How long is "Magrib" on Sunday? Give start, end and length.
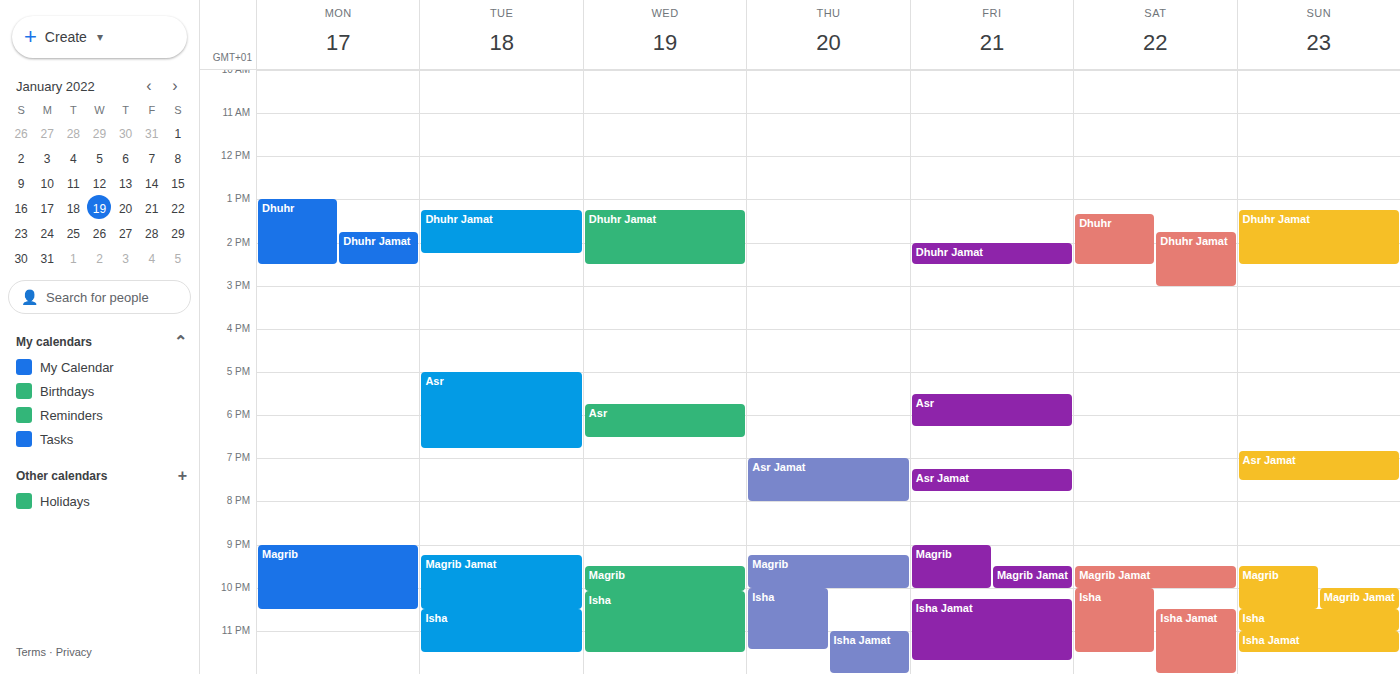
9:30 PM to 10:30 PM, 1 hour